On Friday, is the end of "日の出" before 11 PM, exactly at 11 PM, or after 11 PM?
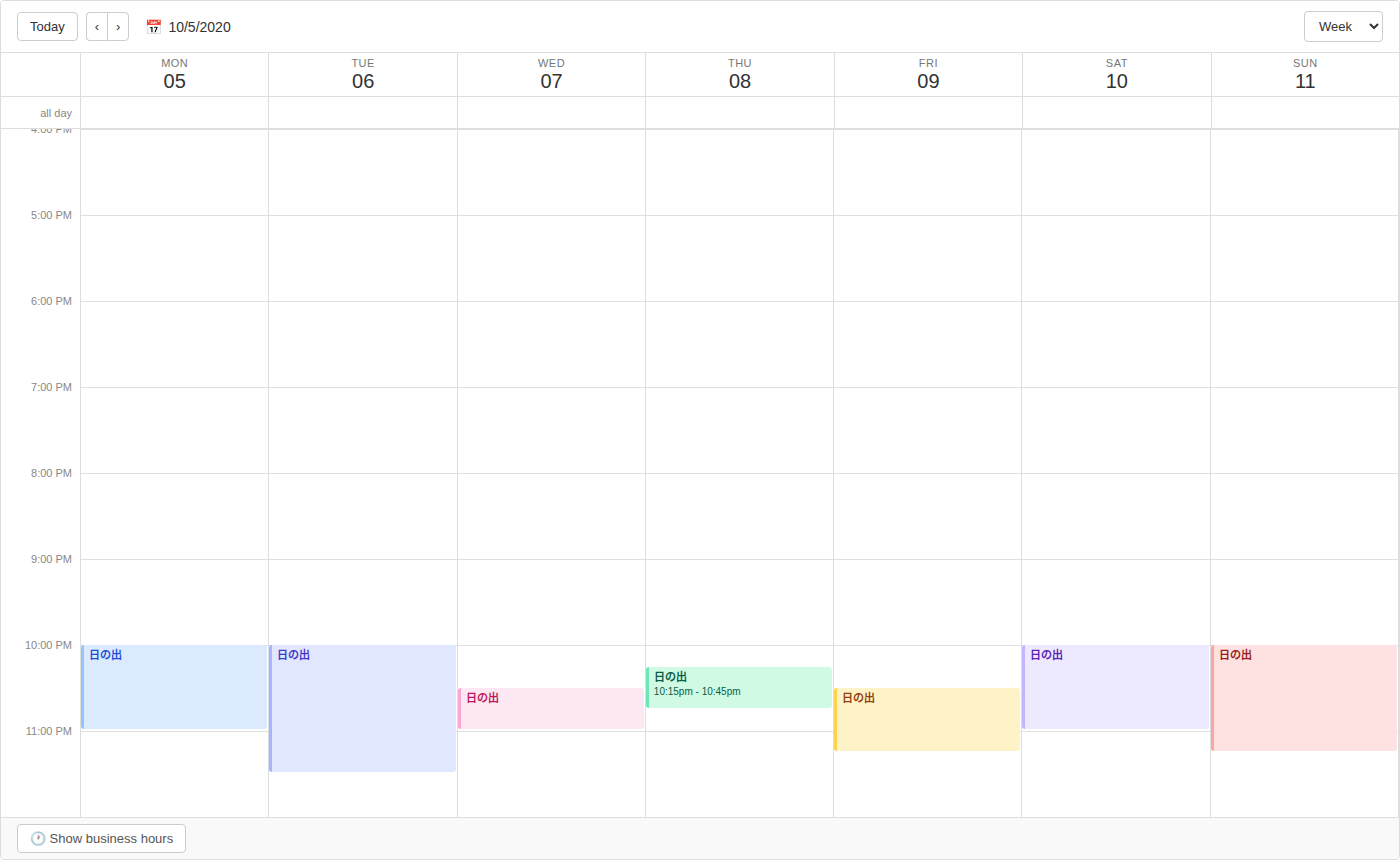
11:15 PM -- after 11 PM, 15 minutes below the 11 PM line.